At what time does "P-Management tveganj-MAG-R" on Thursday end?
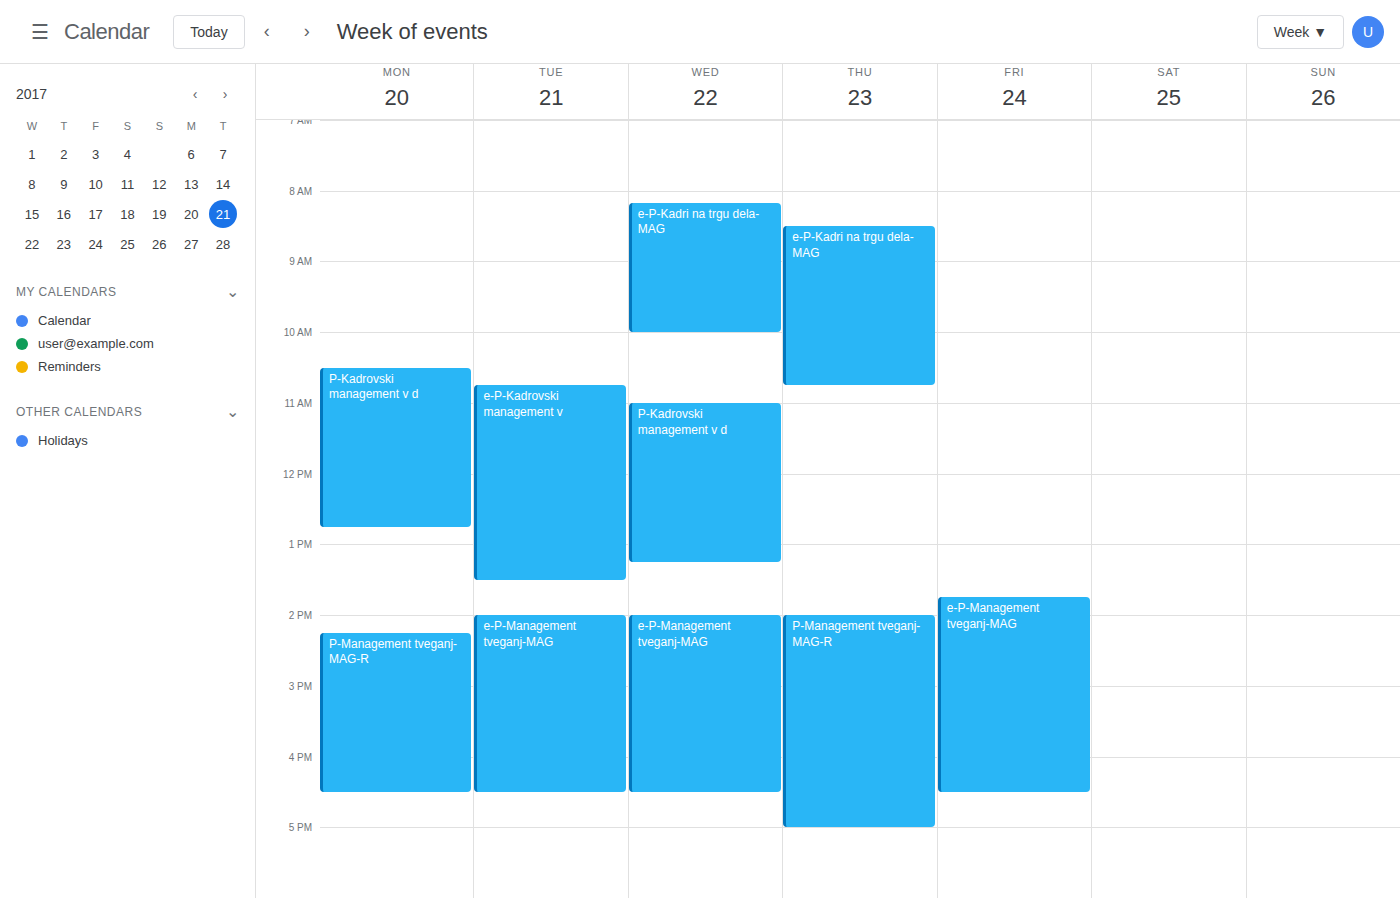
5:00 PM